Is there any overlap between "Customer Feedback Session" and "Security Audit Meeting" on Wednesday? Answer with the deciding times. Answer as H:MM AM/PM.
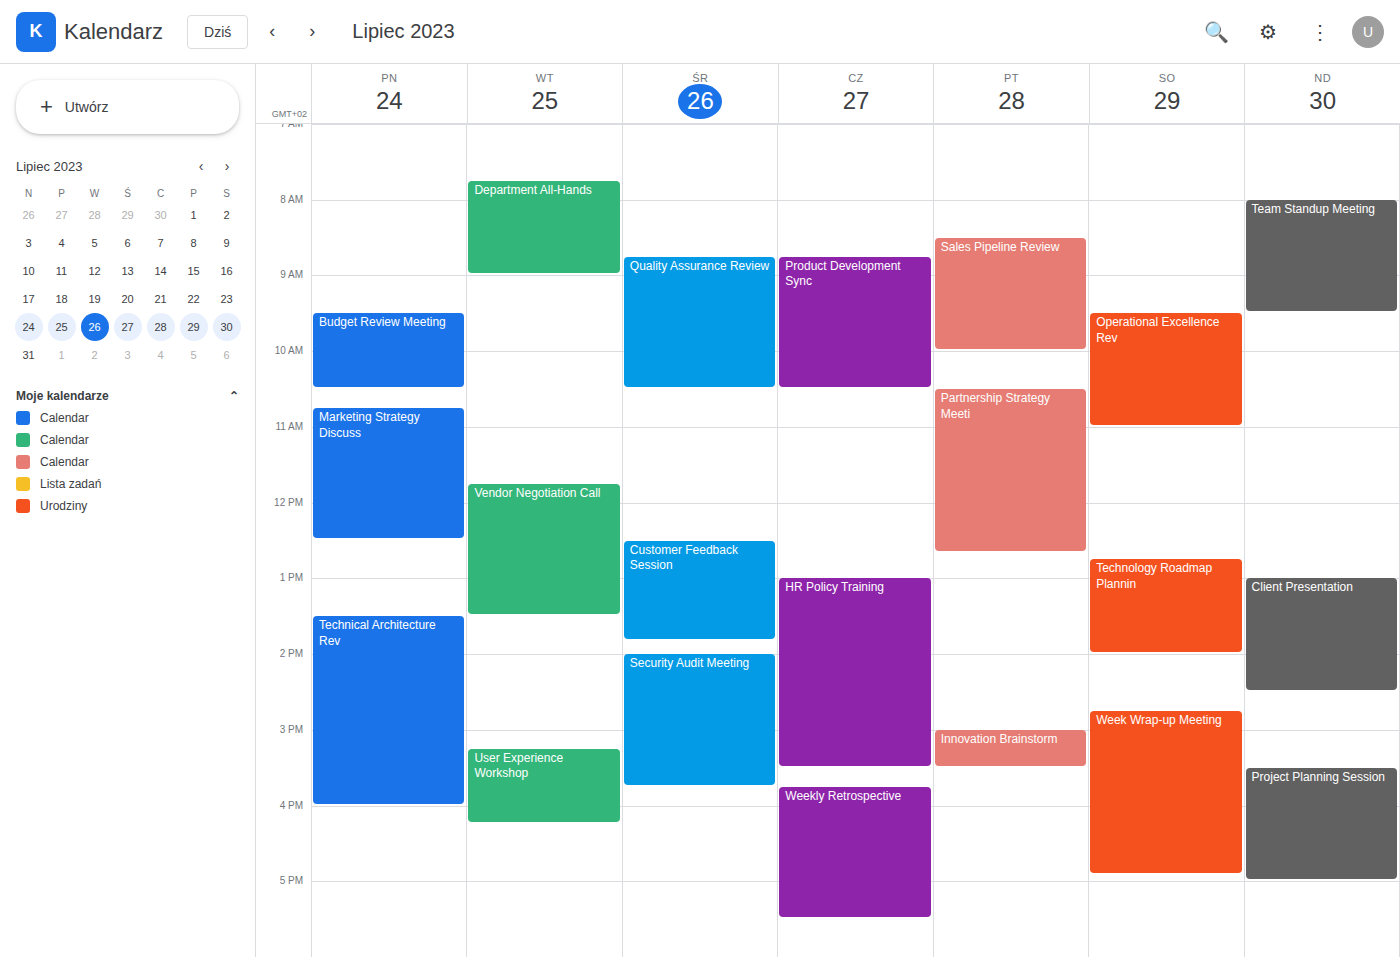
"Customer Feedback Session" ends at 1:50 PM and "Security Audit Meeting" starts at 2:00 PM -- no overlap.